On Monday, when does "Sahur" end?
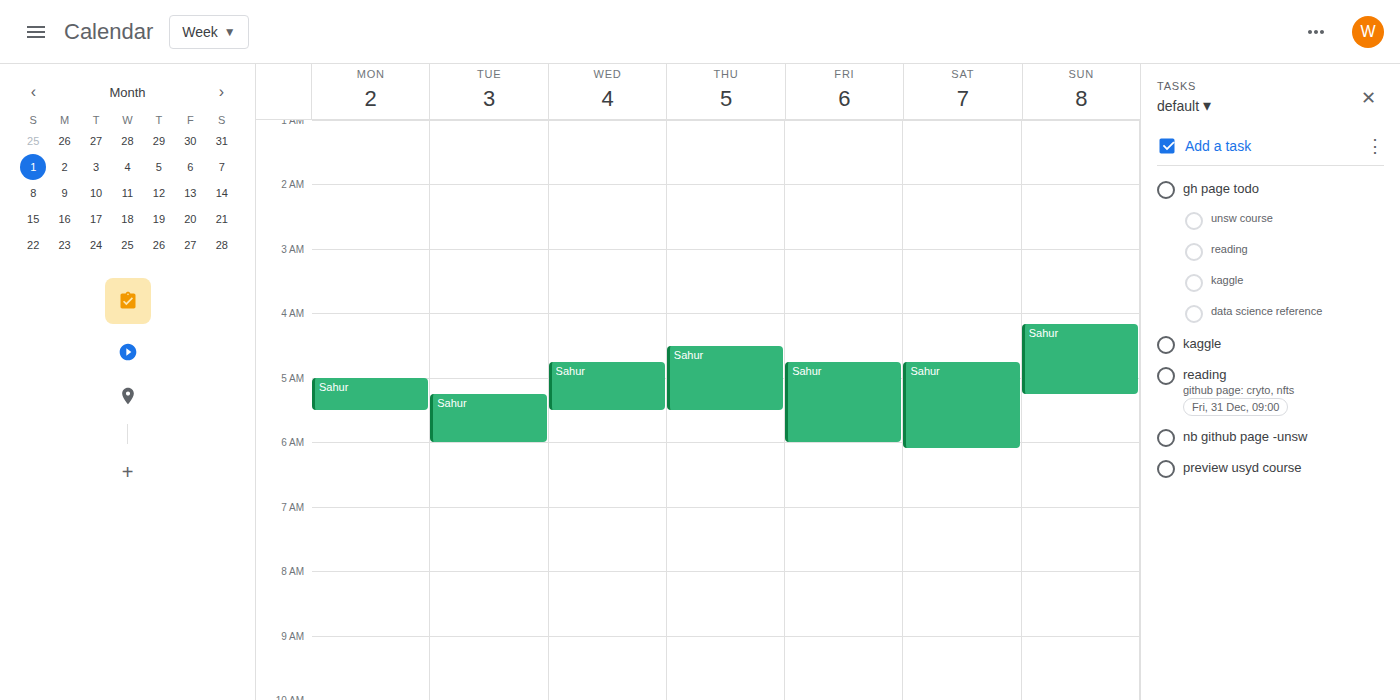
5:30 AM